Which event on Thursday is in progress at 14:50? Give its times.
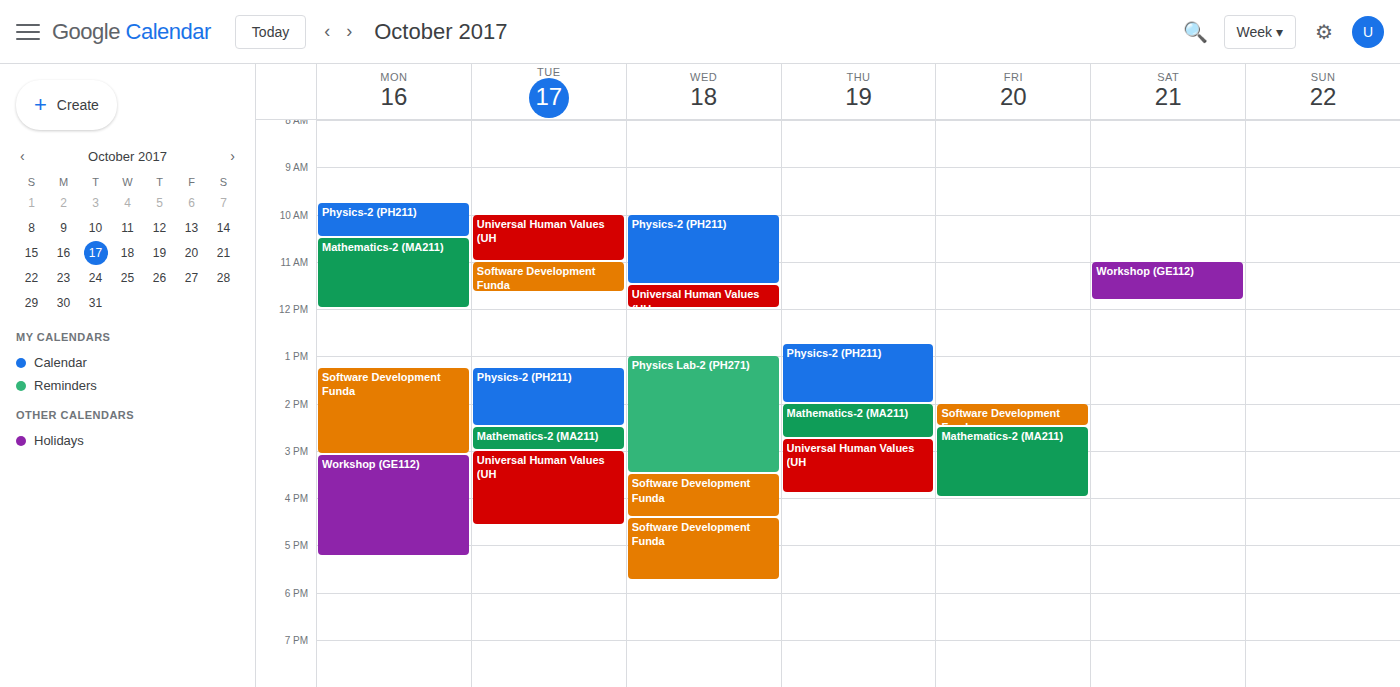
"Universal Human Values (UH", 14:45 to 15:55